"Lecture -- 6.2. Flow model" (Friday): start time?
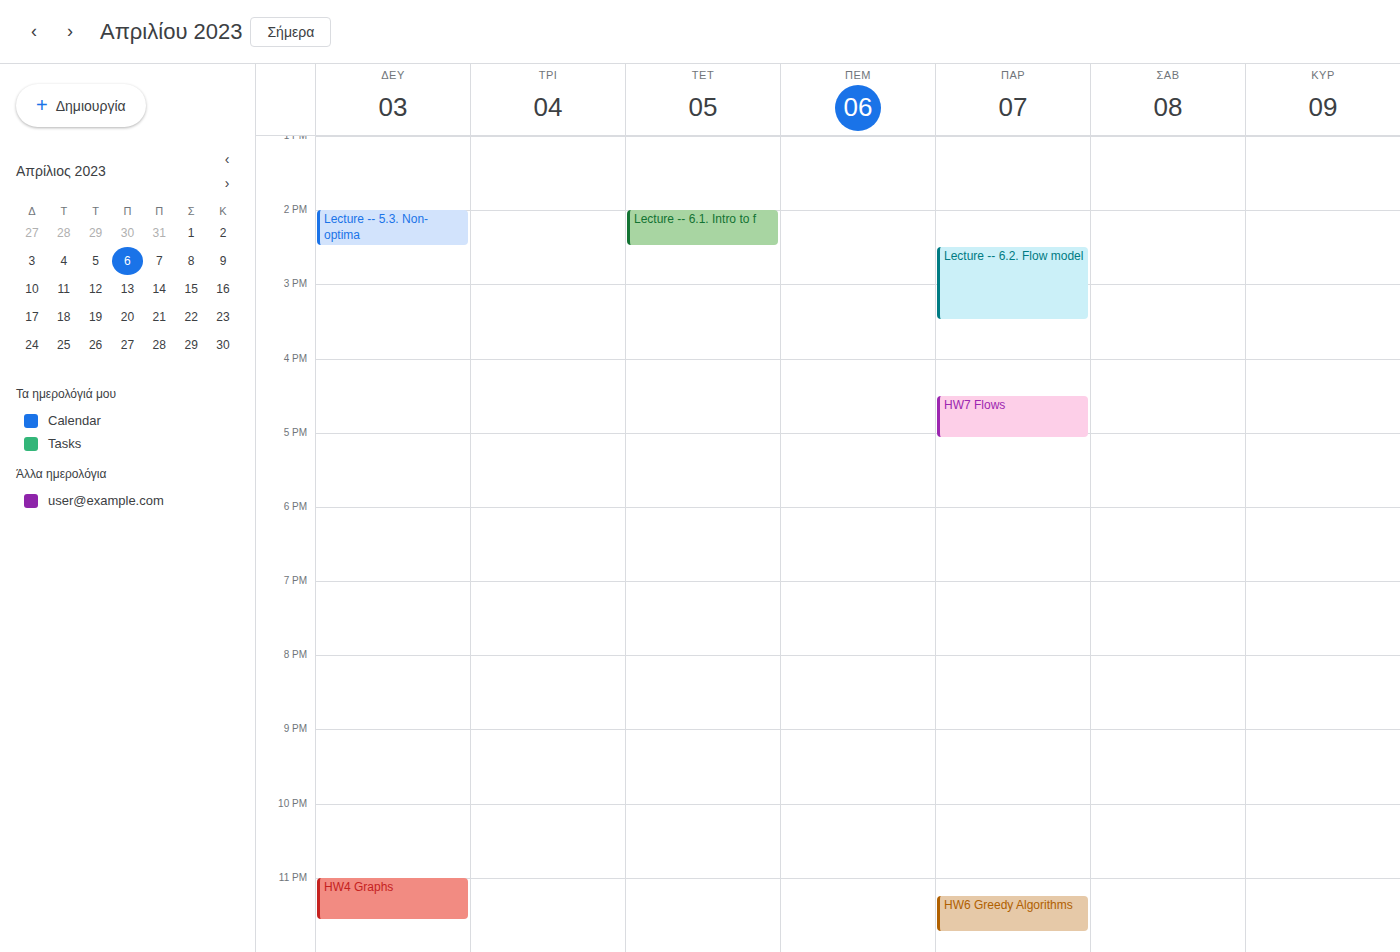
2:30 PM